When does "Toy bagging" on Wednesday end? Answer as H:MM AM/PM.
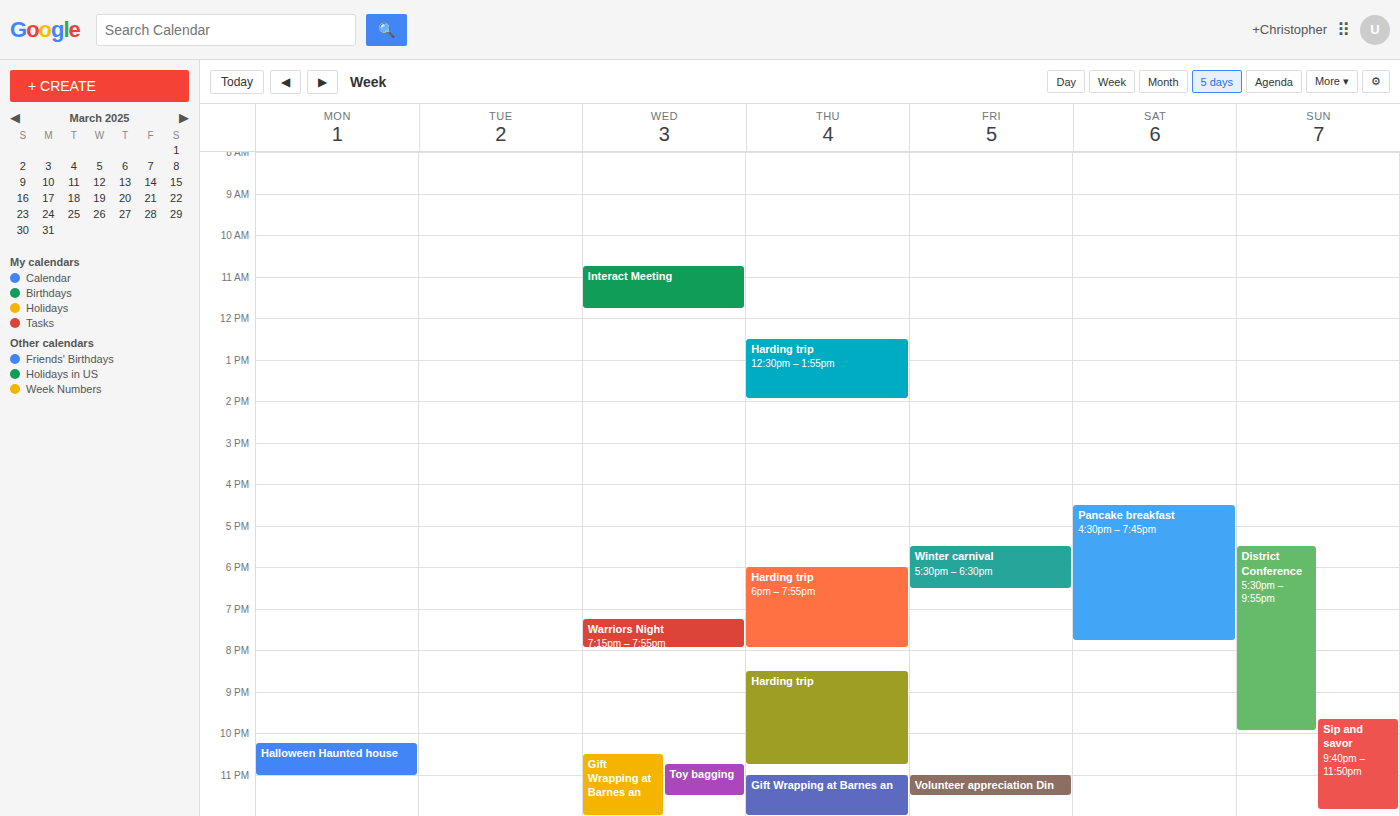
11:30 PM